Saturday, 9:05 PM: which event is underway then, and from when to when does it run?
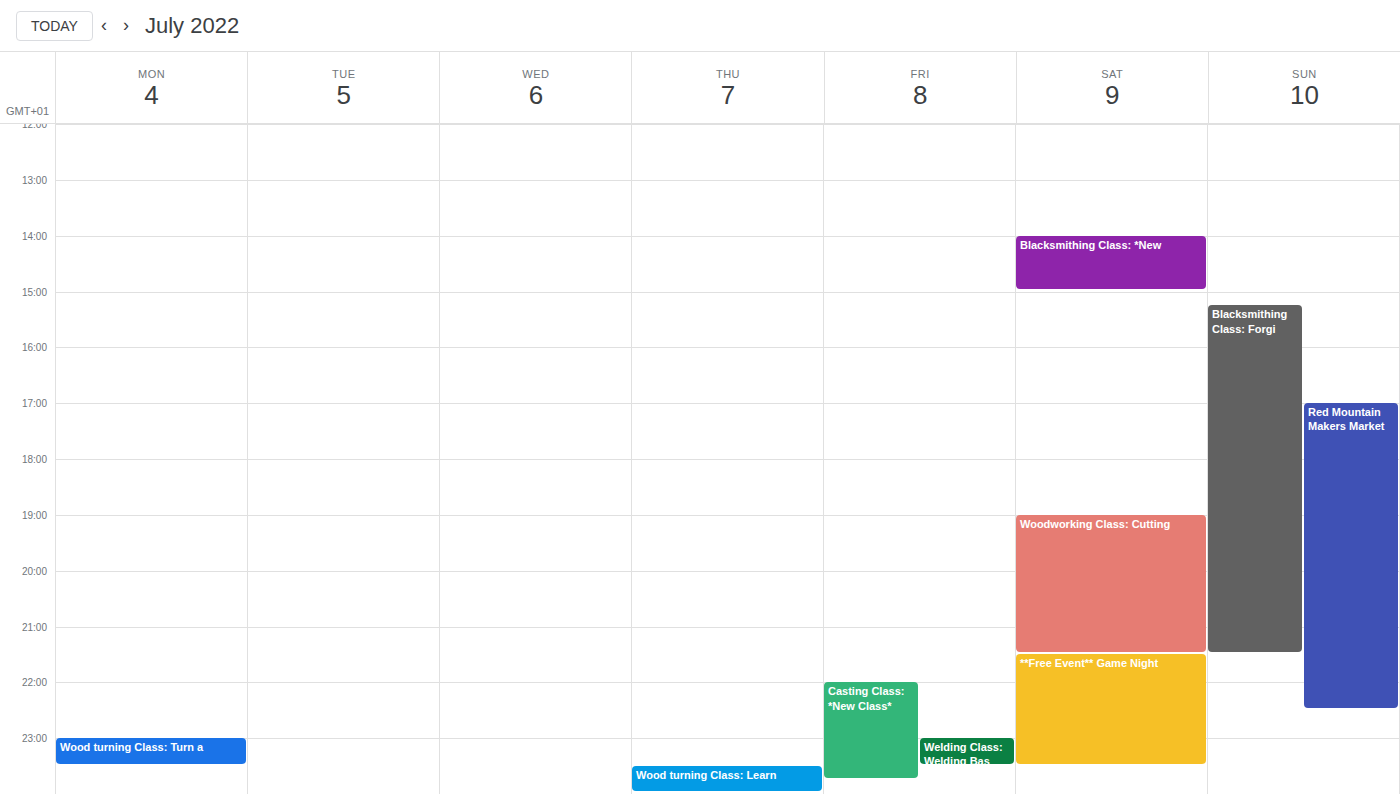
"Woodworking Class: Cutting", 7:00 PM to 9:30 PM